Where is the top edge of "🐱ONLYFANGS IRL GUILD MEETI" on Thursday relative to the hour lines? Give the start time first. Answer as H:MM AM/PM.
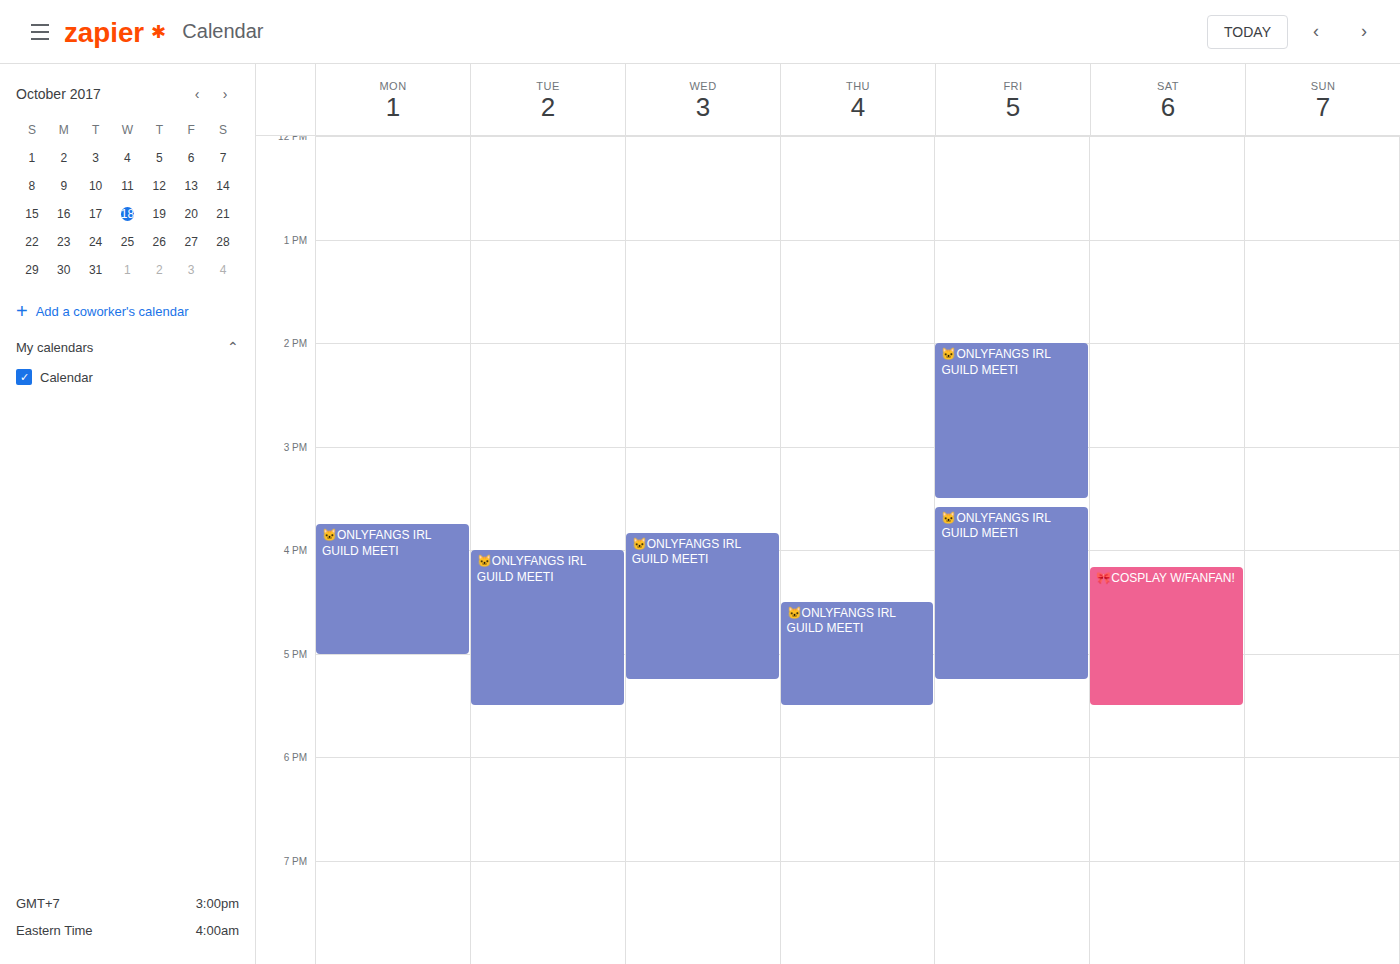
4:30 PM -- halfway between the 4 PM and 5 PM lines.